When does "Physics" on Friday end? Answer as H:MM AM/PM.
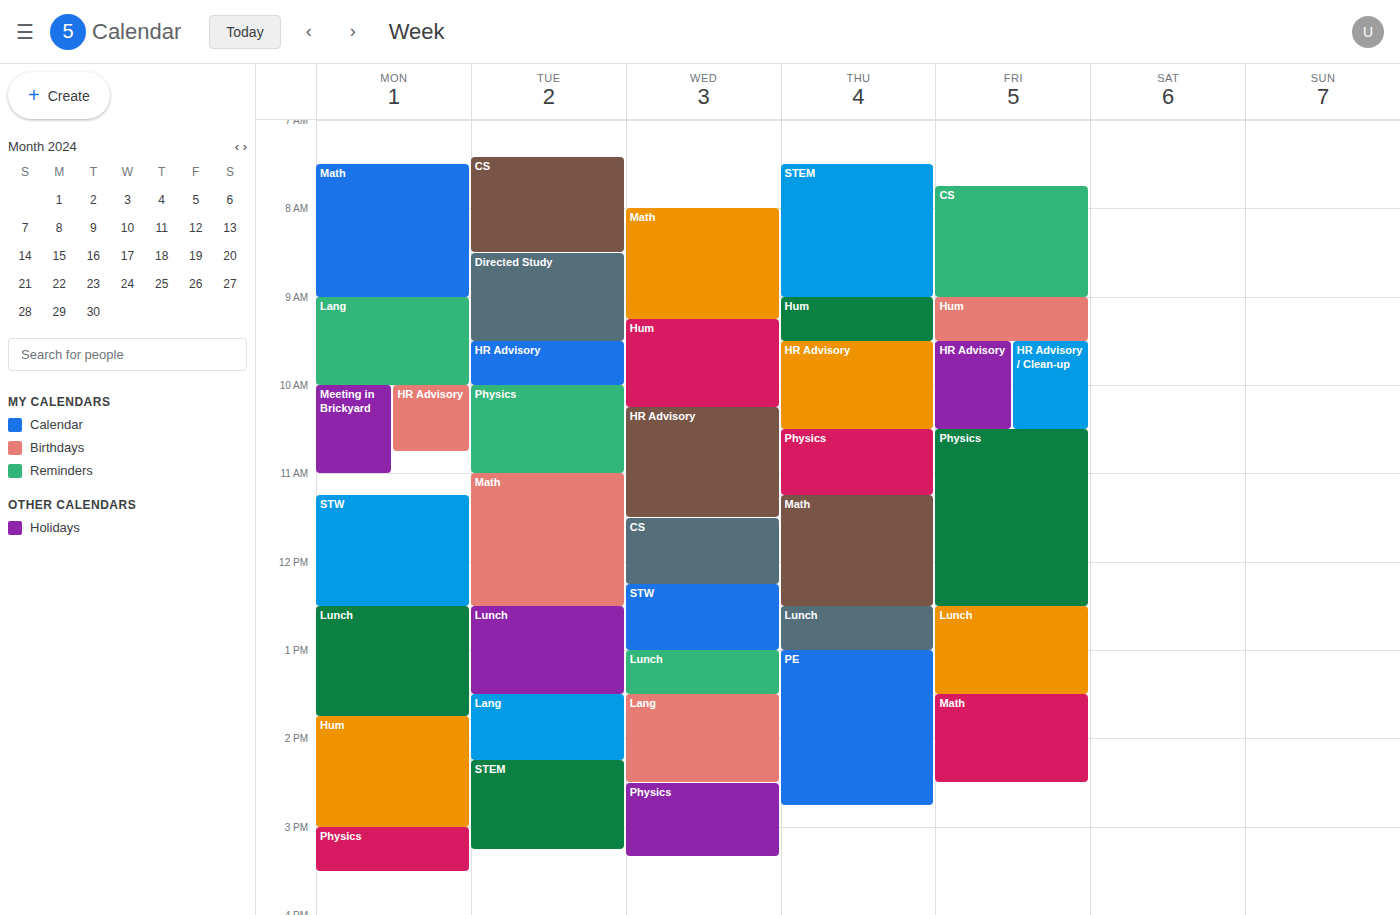
12:30 PM